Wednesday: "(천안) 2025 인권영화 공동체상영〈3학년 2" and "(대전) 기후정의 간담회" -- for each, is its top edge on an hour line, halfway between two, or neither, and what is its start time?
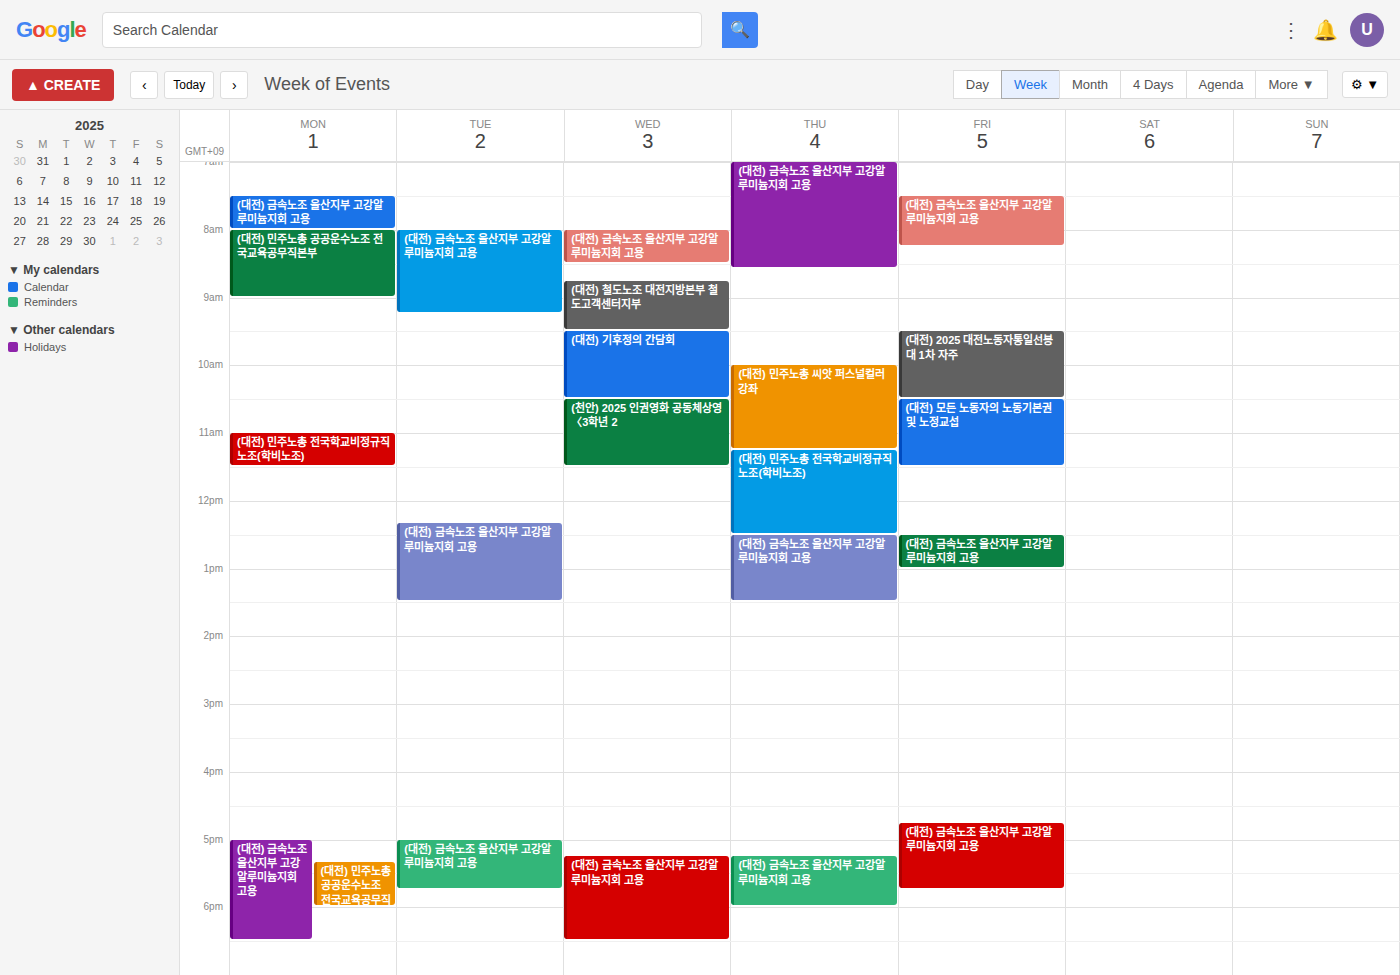
"(천안) 2025 인권영화 공동체상영〈3학년 2": 10:30 AM, halfway between the 10 AM and 11 AM lines. "(대전) 기후정의 간담회": 9:30 AM, halfway between the 9 AM and 10 AM lines.